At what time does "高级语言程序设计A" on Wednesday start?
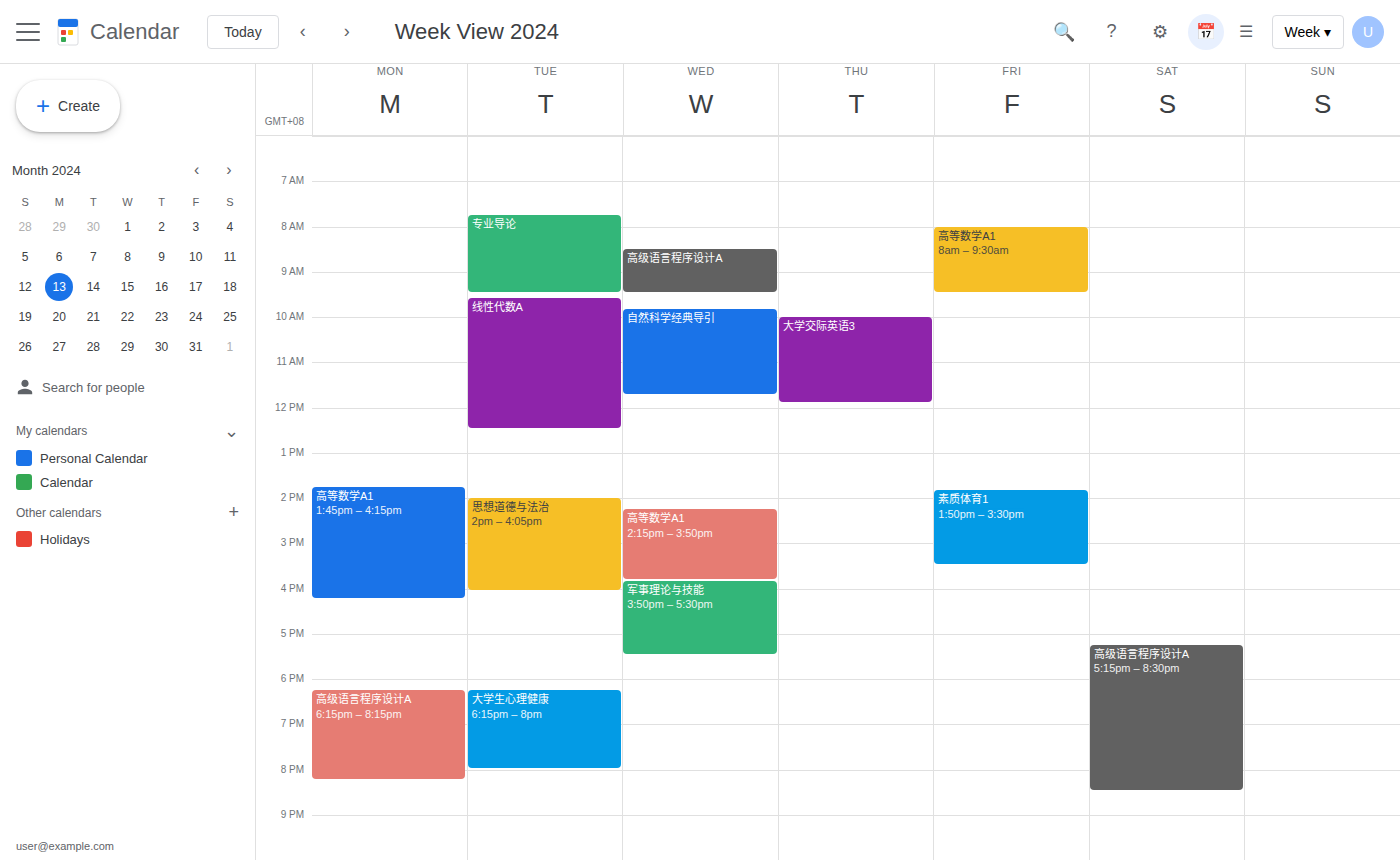
8:30 AM